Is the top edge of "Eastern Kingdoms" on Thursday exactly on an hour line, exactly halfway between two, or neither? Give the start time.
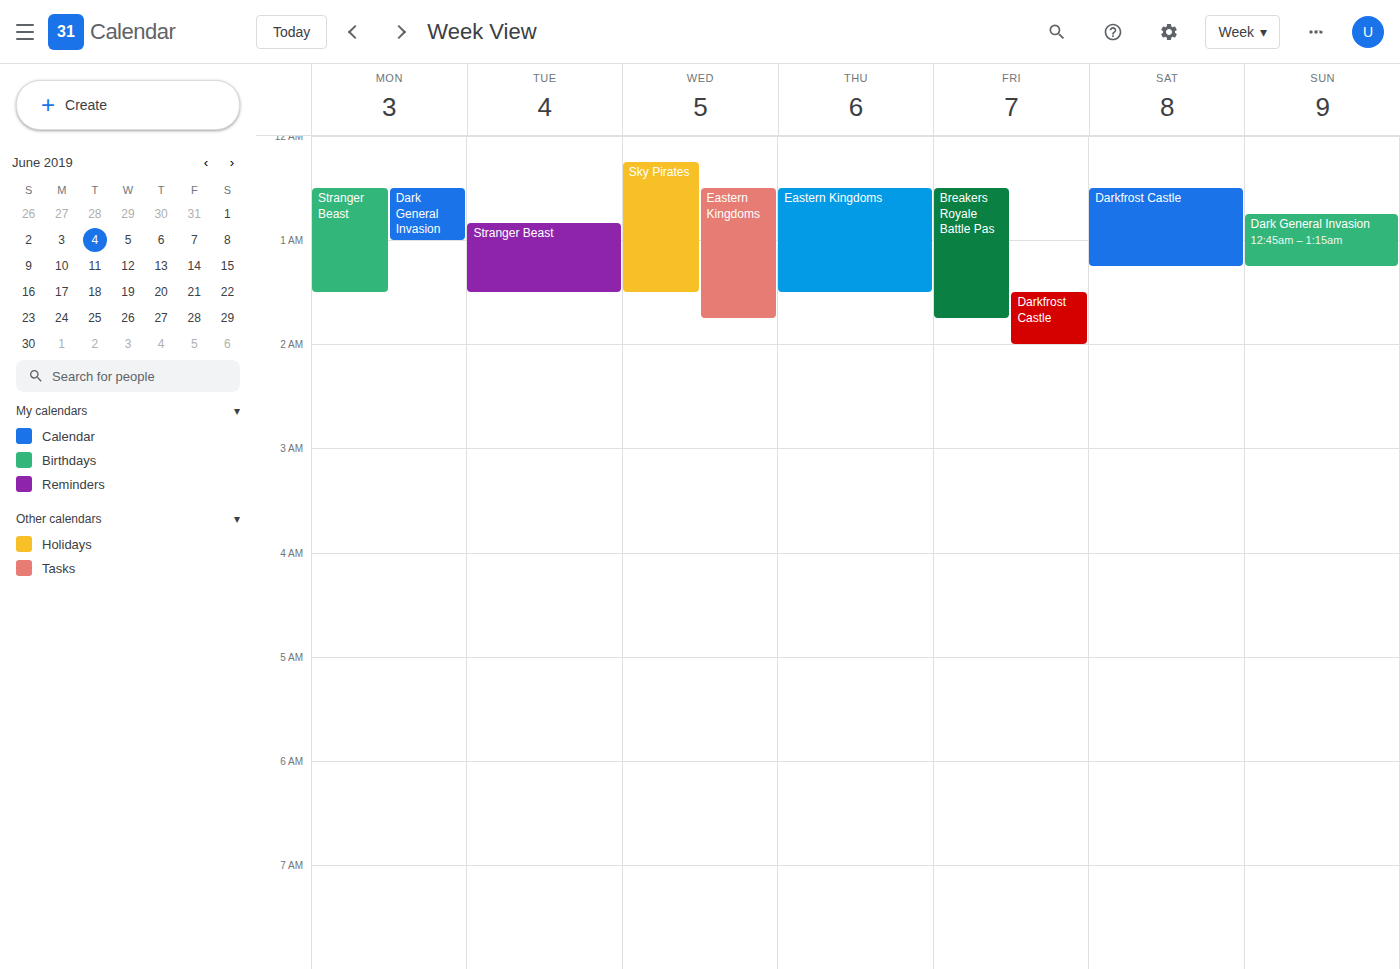
12:30 AM -- halfway between the 12 AM and 1 AM lines.